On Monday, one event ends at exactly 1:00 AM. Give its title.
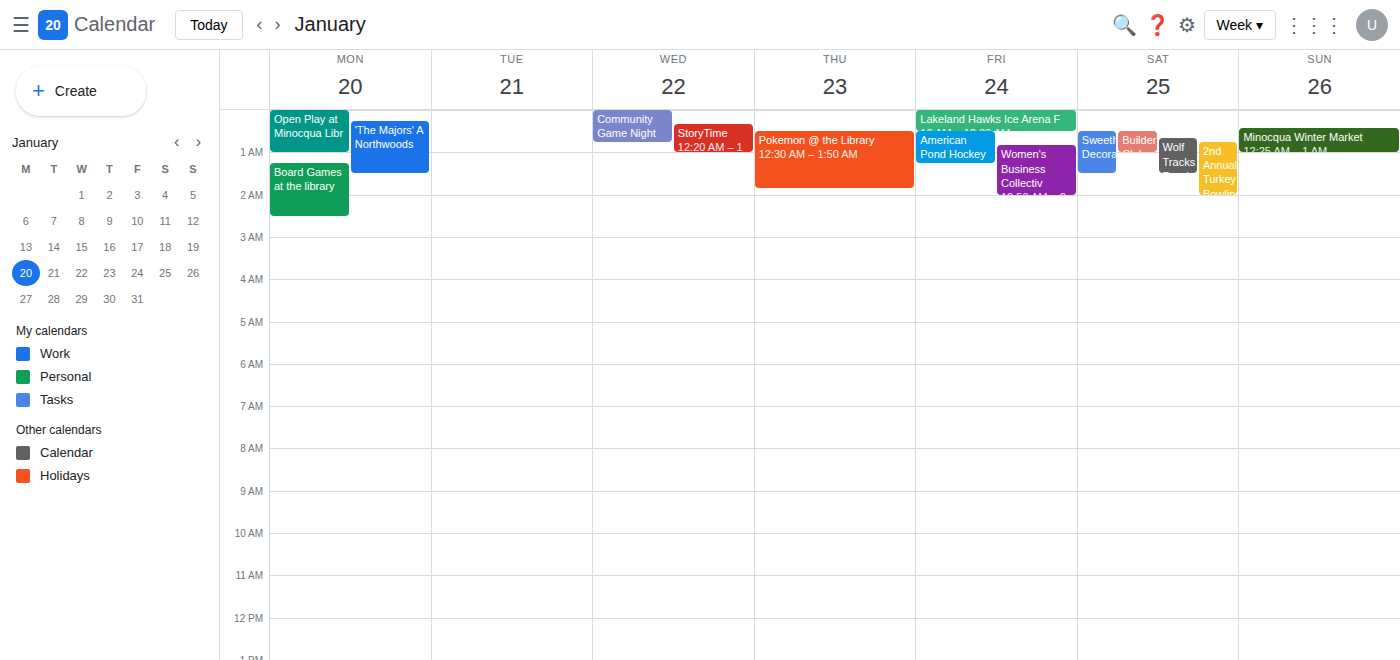
"Open Play at Minocqua Libr"